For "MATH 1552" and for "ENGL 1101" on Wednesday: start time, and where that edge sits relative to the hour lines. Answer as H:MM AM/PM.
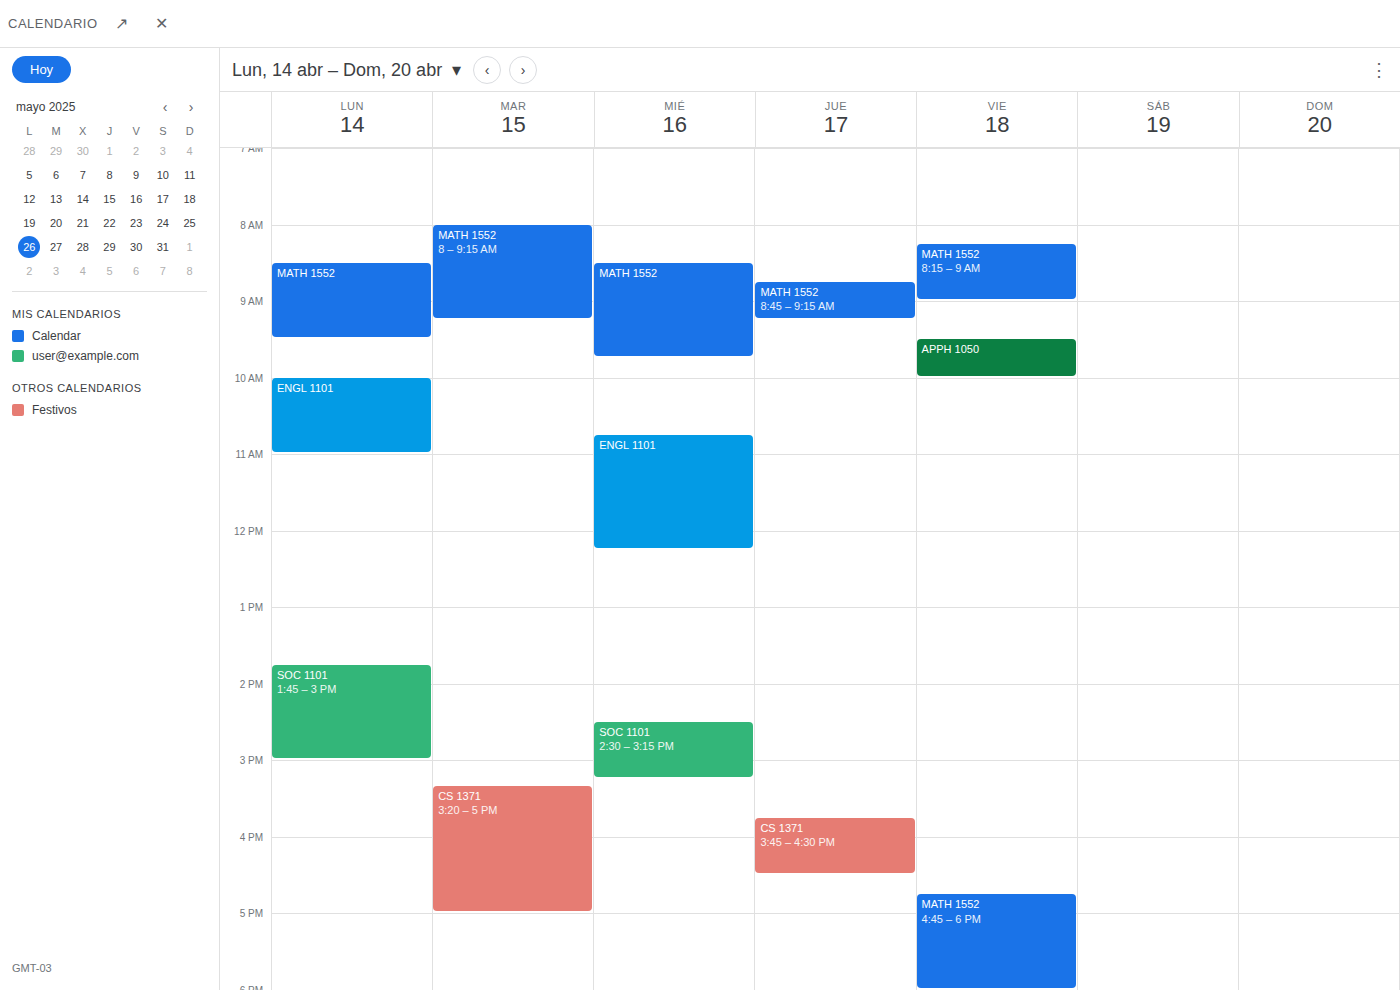
"MATH 1552": 8:30 AM, halfway between the 8 AM and 9 AM lines. "ENGL 1101": 10:45 AM, neither: three quarters of the way from the 10 AM line to the 11 AM line.